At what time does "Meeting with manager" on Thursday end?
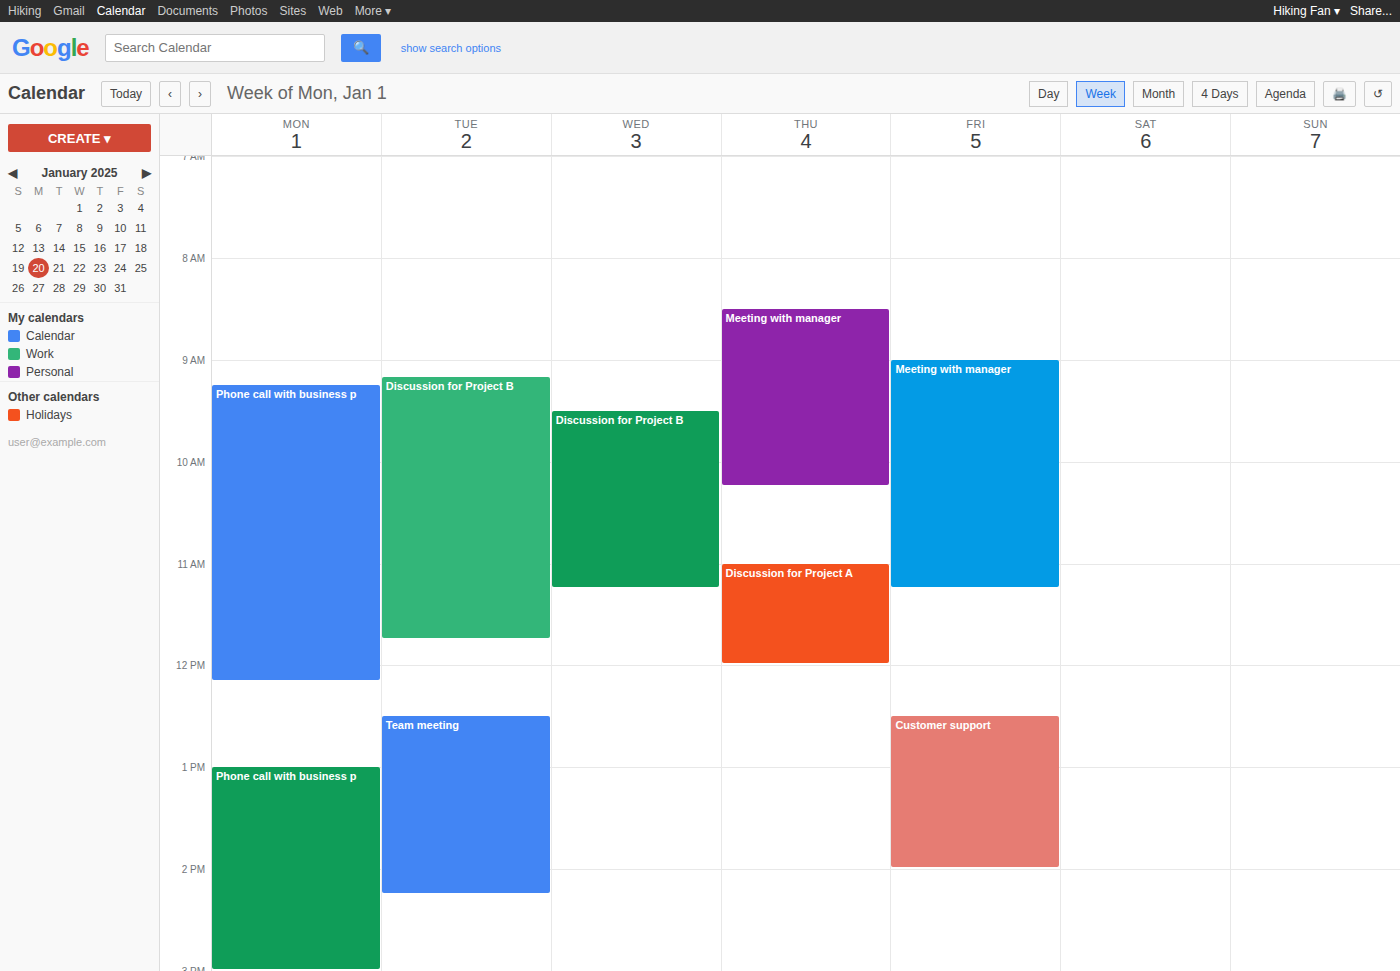
10:15 AM